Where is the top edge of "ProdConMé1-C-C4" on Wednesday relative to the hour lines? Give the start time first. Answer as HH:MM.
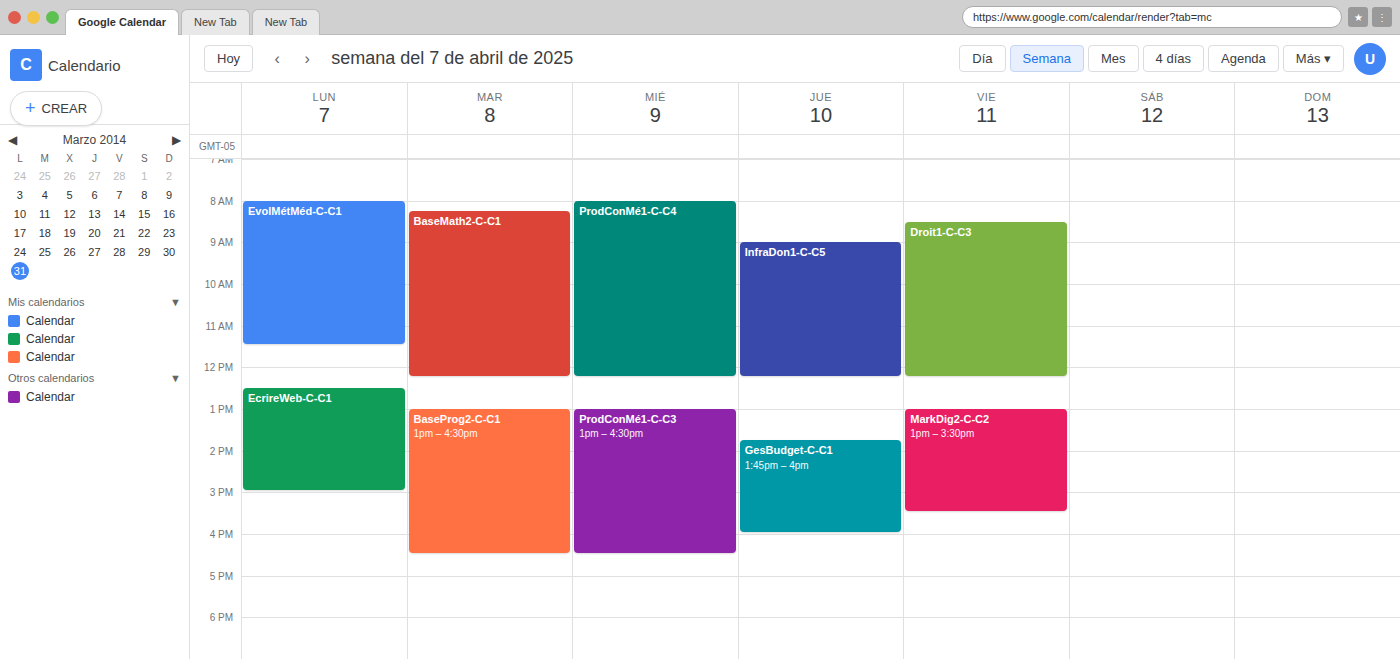
08:00 -- exactly on the 08:00 line.